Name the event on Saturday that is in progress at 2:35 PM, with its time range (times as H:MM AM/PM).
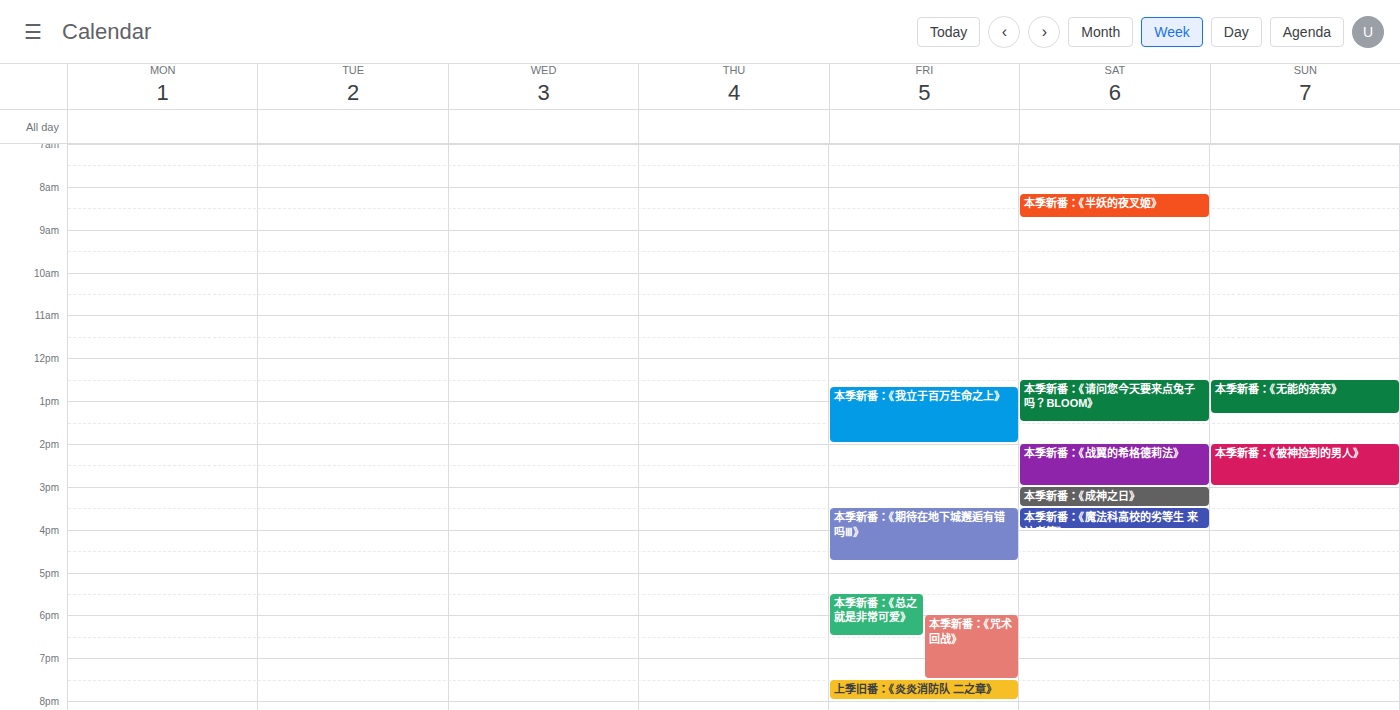
"本季新番：《战翼的希格德莉法》", 2:00 PM to 3:00 PM